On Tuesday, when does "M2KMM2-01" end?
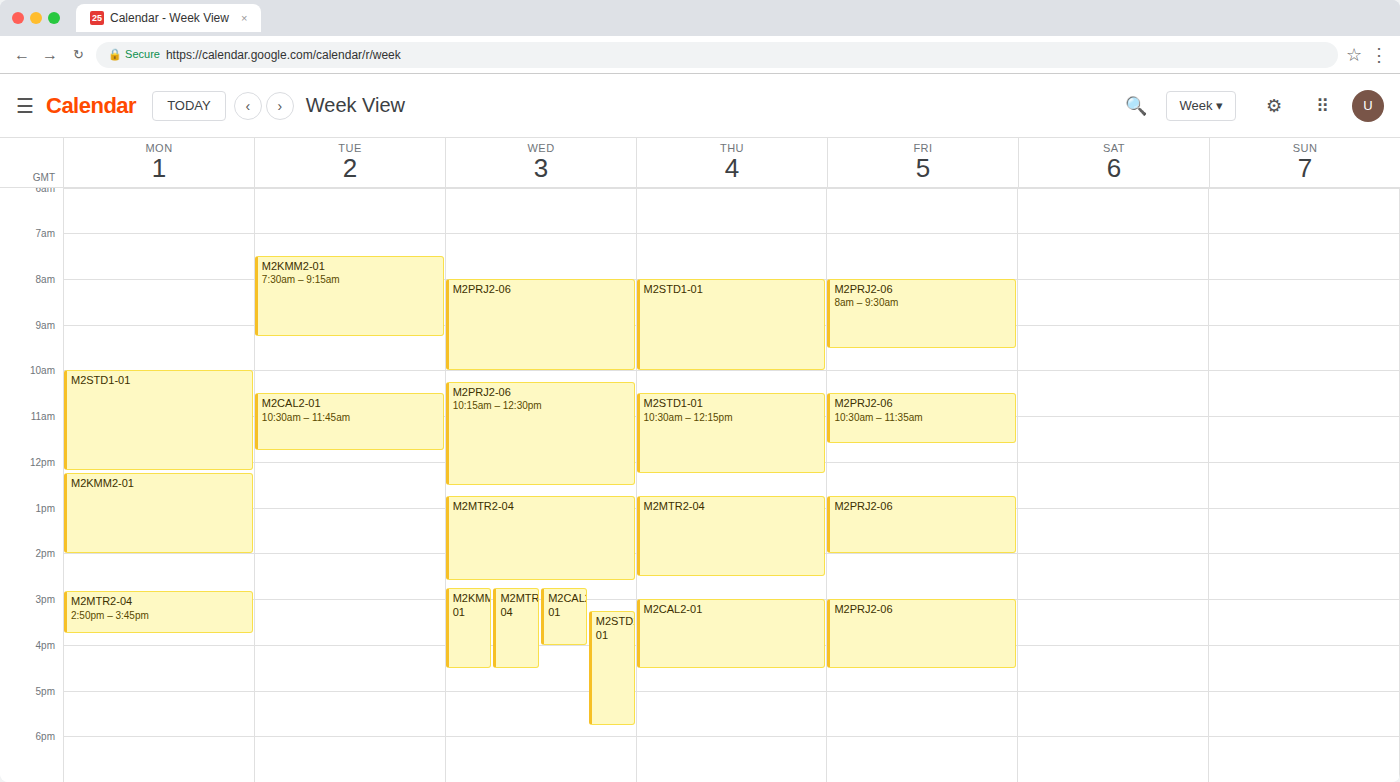
9:15 AM